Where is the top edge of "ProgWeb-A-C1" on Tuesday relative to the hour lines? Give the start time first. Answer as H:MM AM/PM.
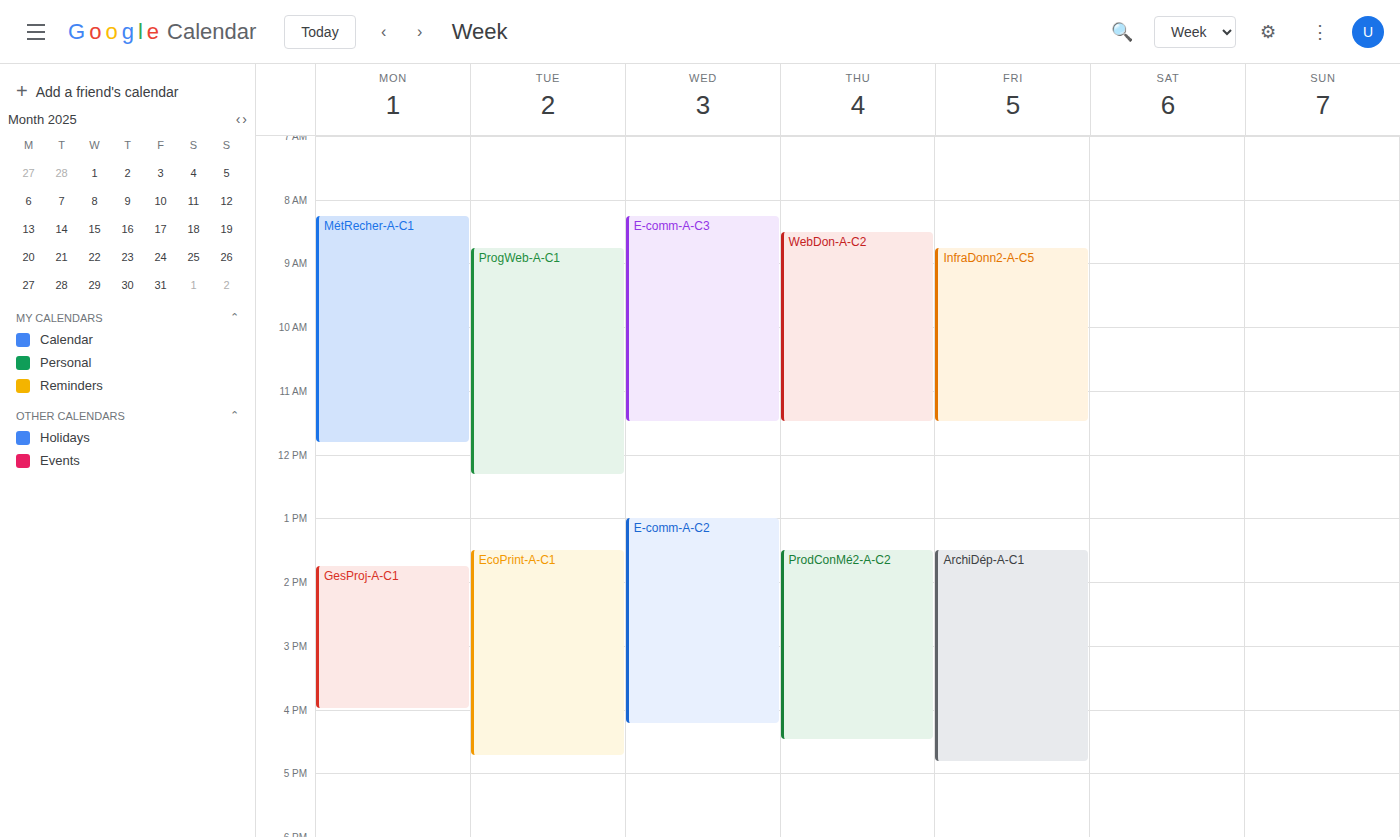
8:45 AM -- neither: three quarters of the way from the 8 AM line to the 9 AM line.